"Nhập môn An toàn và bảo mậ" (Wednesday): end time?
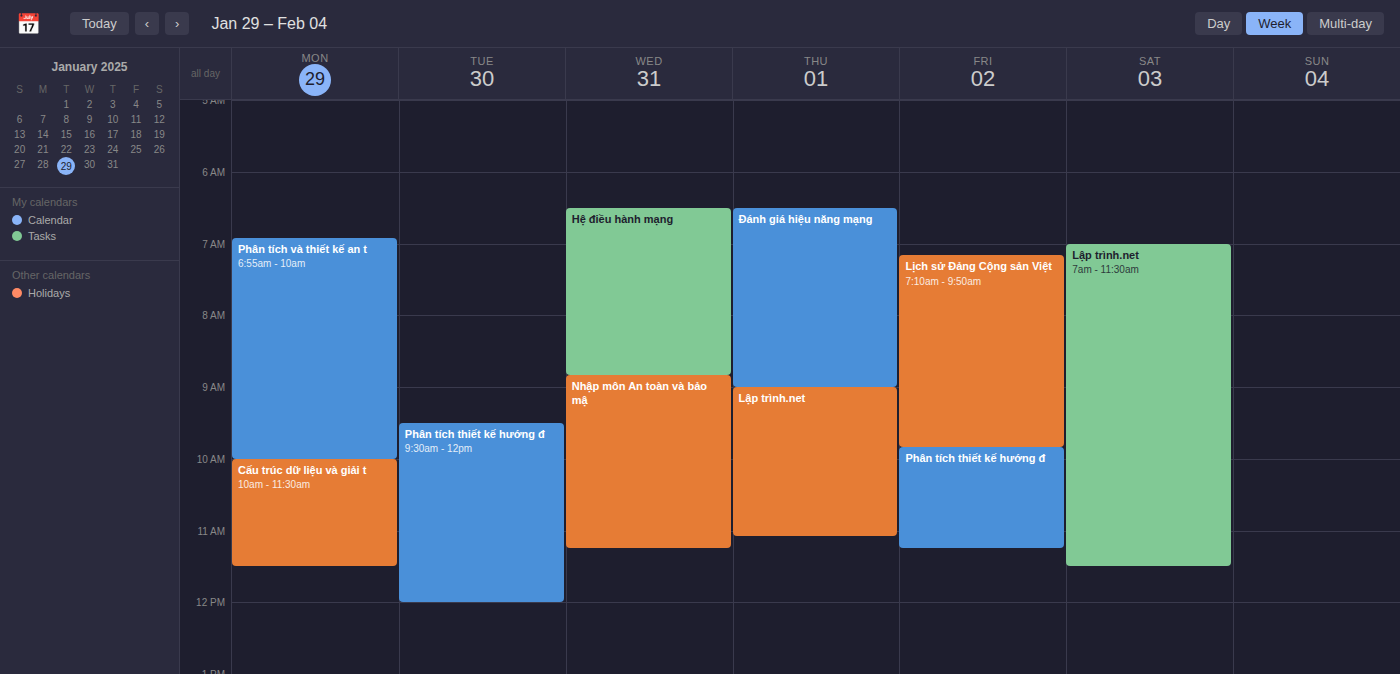
11:15 AM